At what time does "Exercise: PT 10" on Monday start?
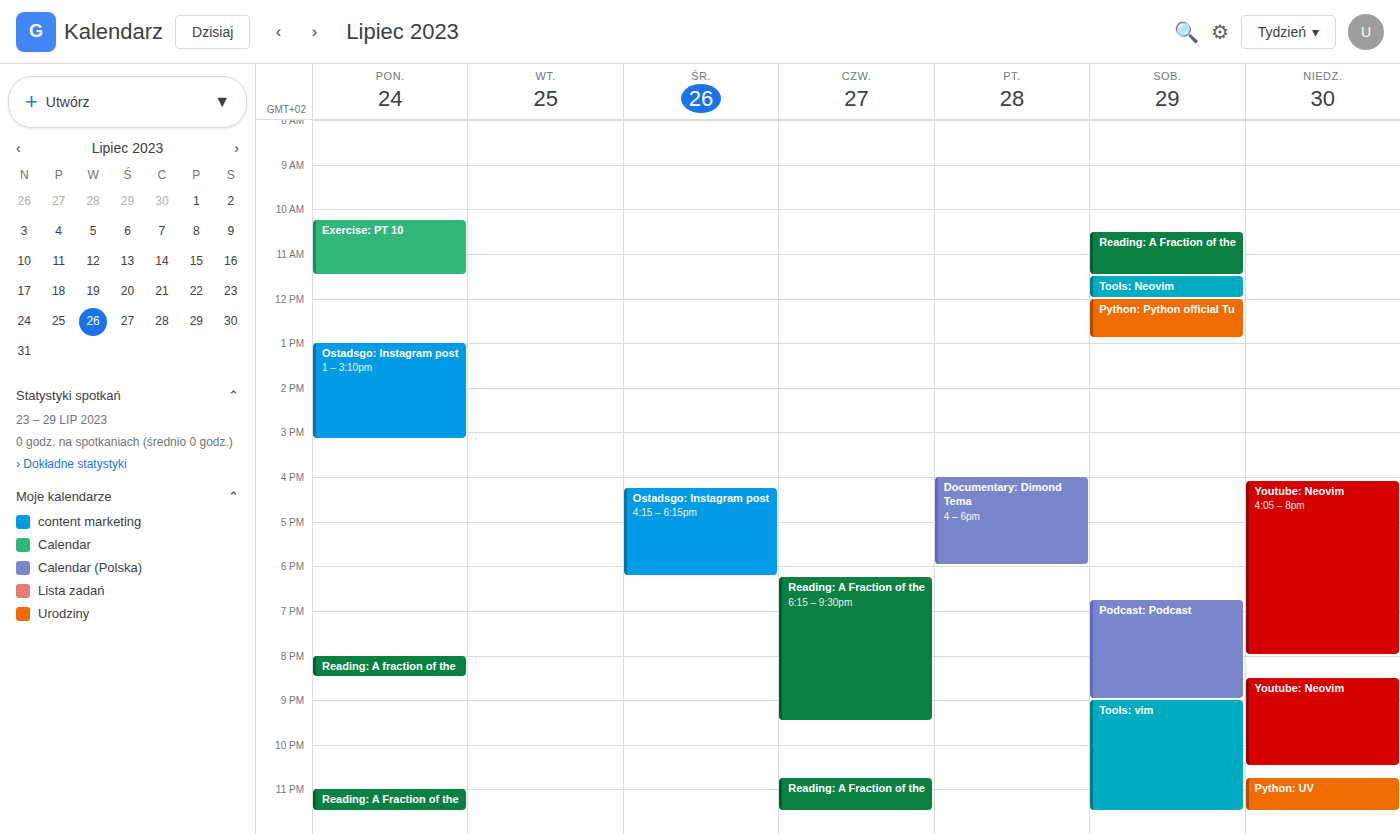
10:15 AM